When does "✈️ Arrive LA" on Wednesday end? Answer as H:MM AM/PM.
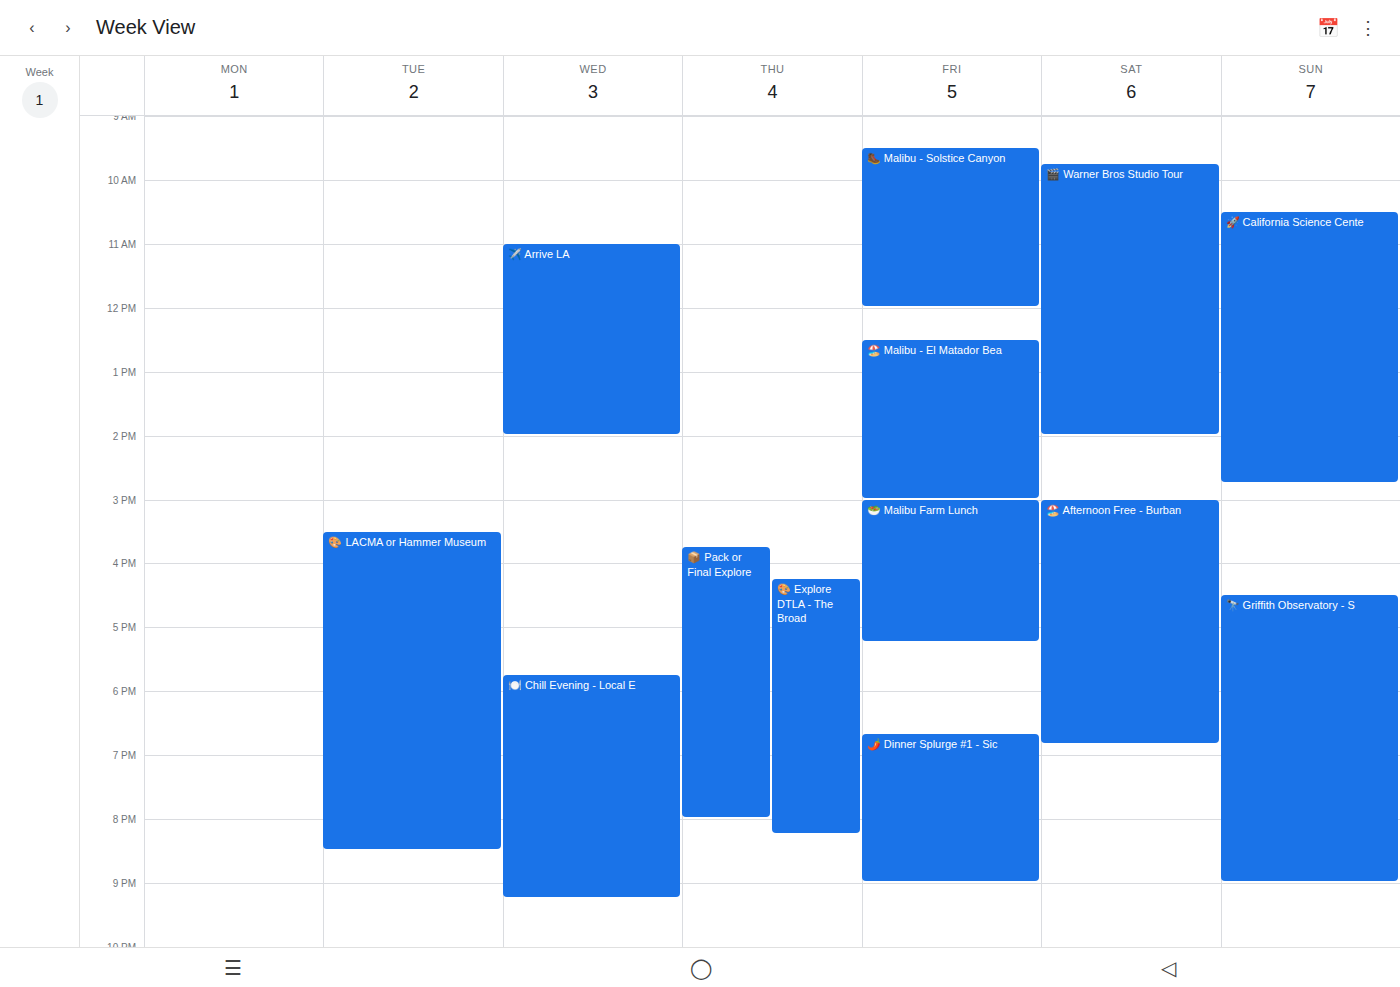
2:00 PM